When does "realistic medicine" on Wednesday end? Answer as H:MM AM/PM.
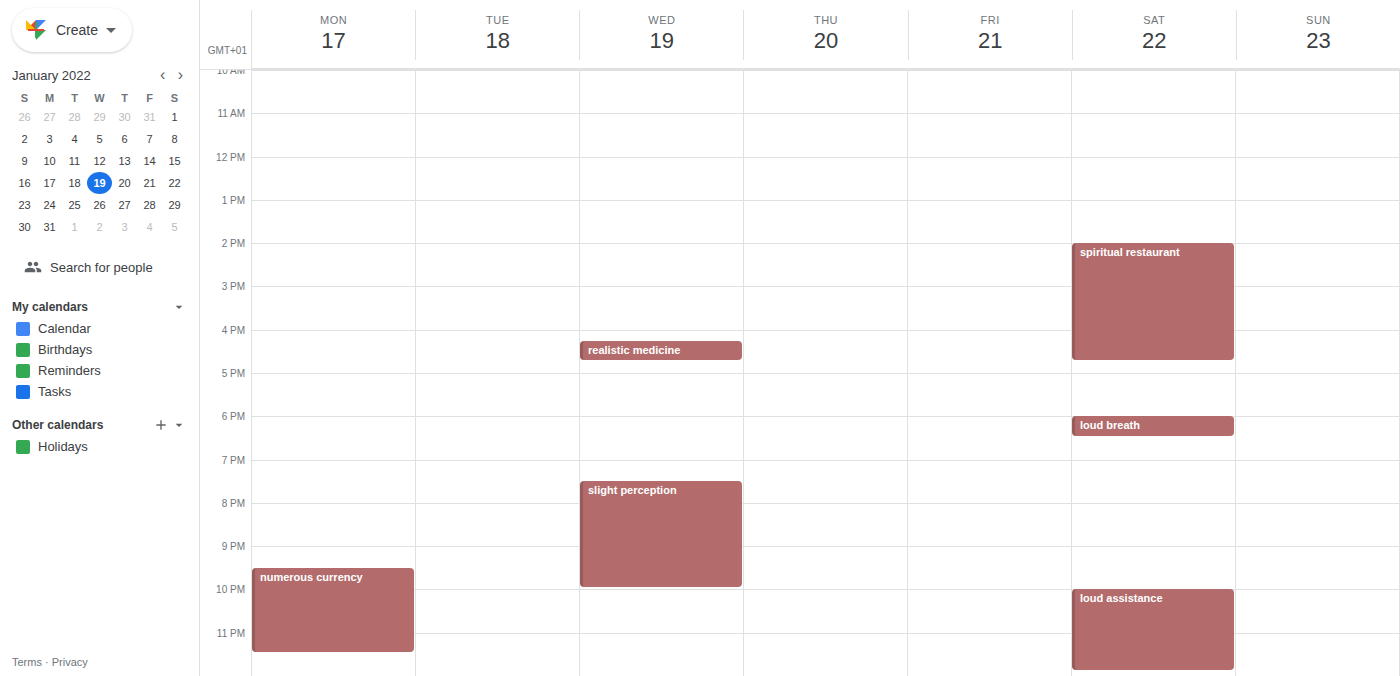
4:45 PM